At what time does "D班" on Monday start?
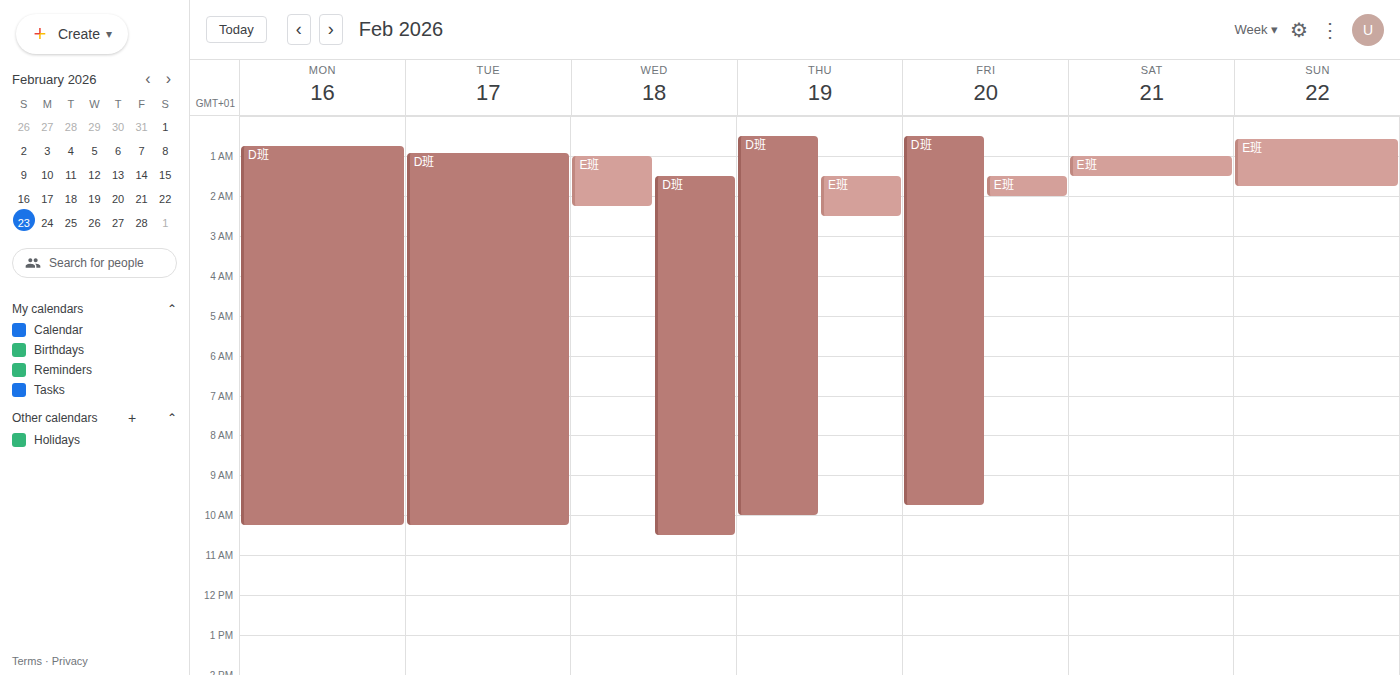
12:45 AM